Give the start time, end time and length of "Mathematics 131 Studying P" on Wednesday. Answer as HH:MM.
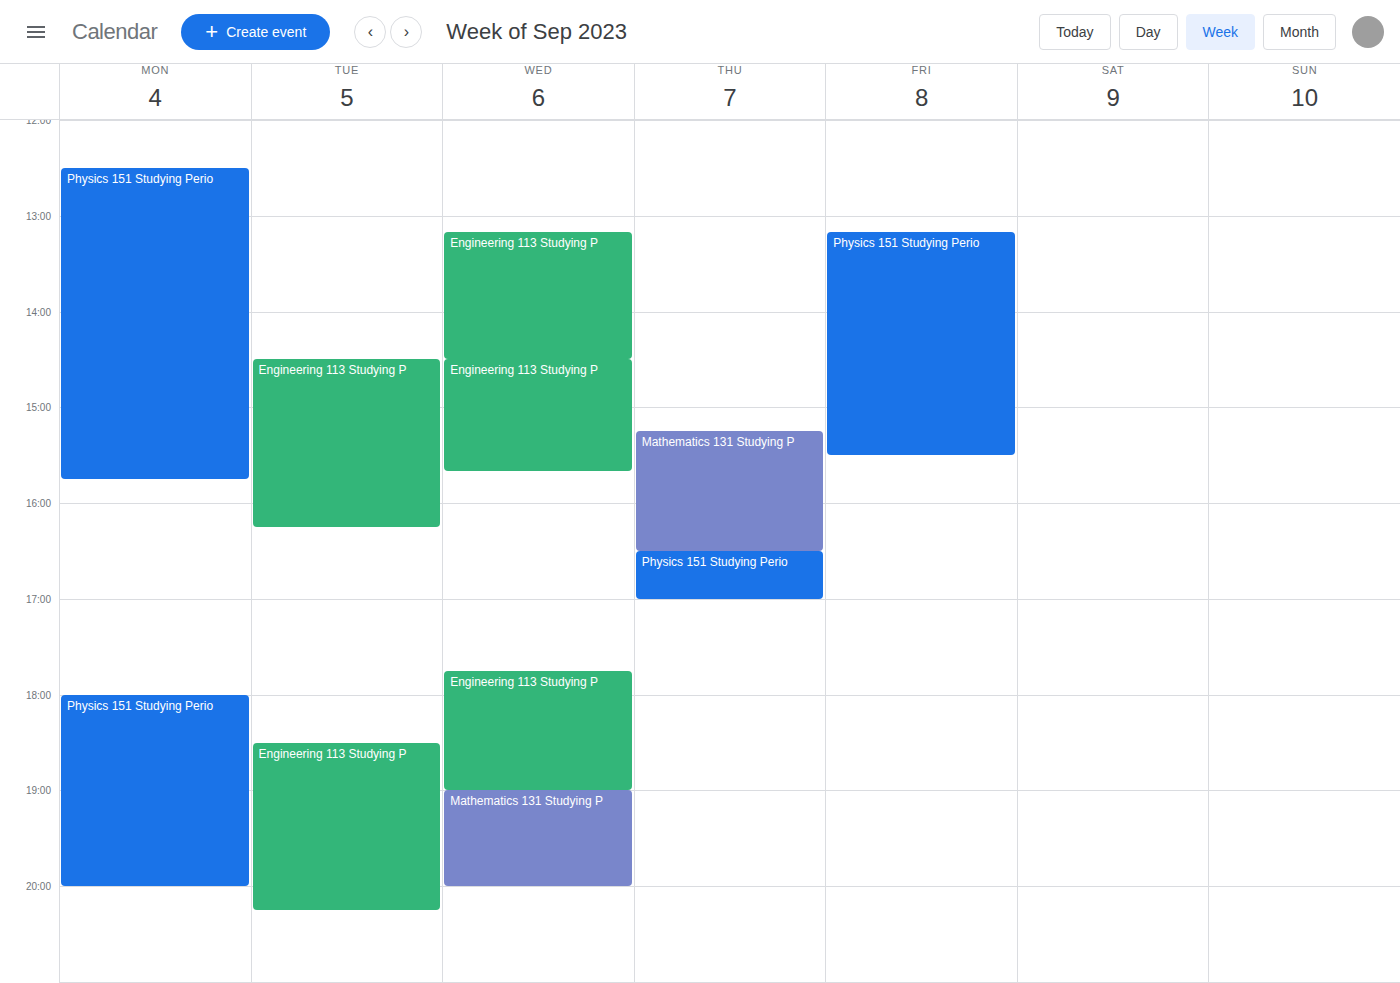
19:00 to 20:00, 1 hour